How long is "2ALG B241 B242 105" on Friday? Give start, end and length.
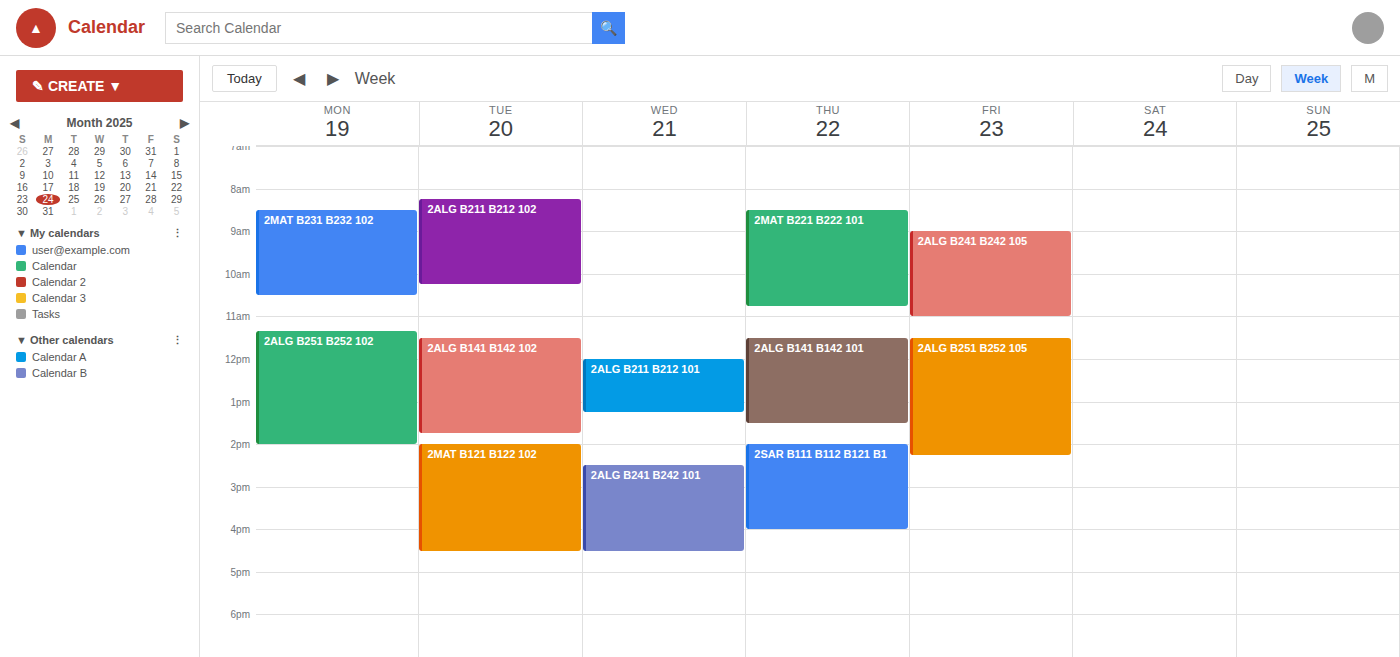
9:00 AM to 11:00 AM, 2 hours